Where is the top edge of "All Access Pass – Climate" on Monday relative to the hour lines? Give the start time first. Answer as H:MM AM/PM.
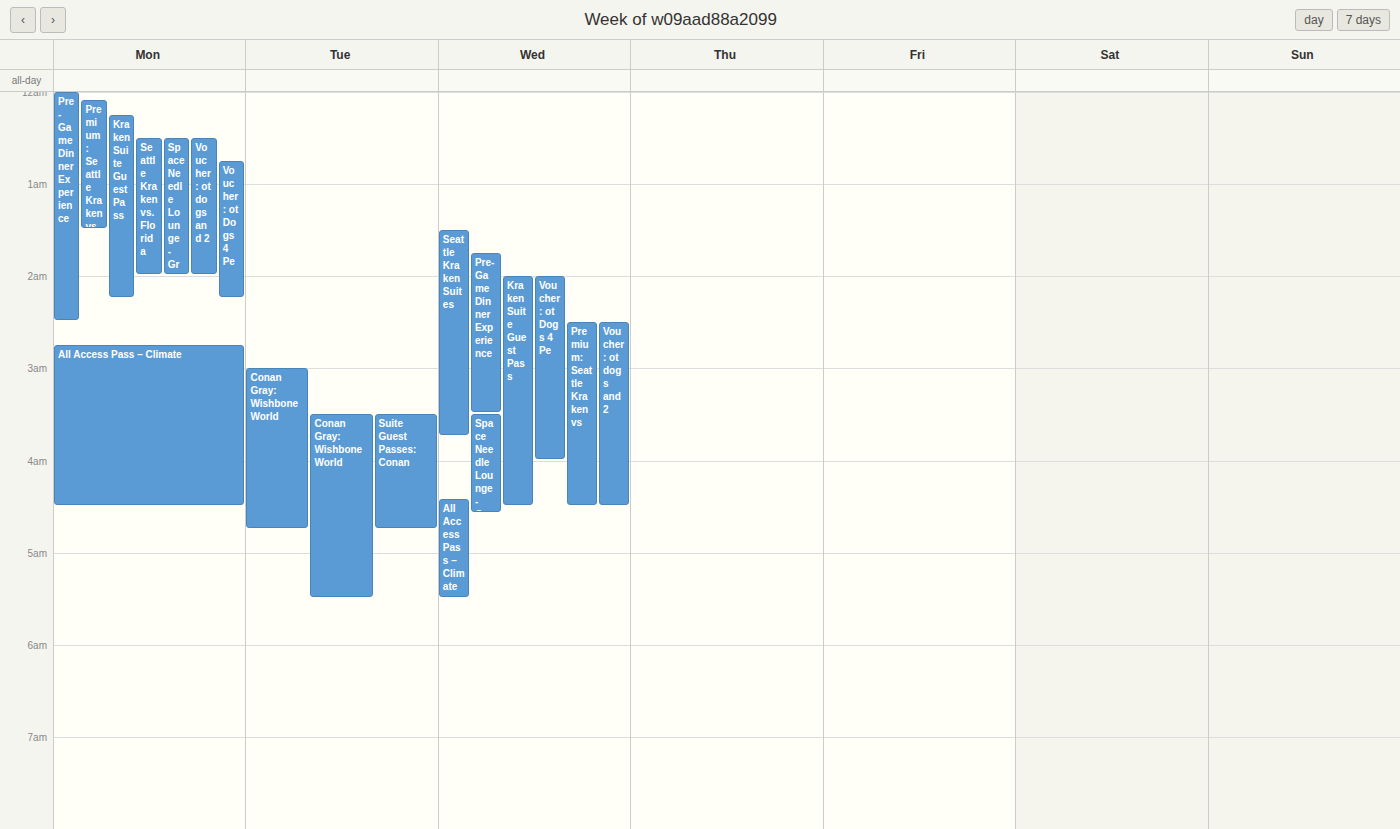
2:45 AM -- neither: three quarters of the way from the 2 AM line to the 3 AM line.